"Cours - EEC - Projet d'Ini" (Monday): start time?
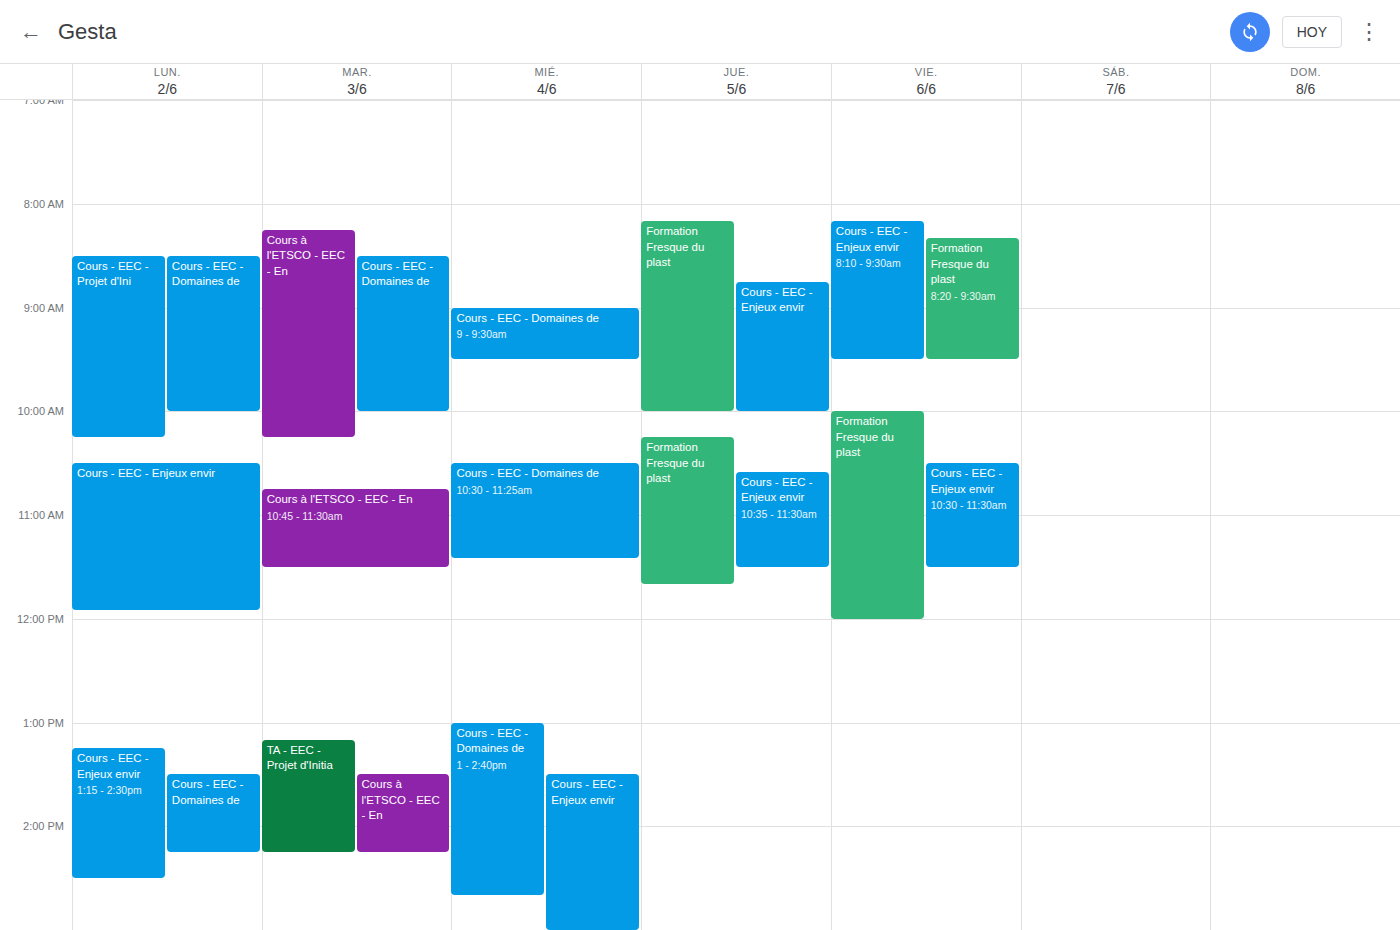
8:30 AM